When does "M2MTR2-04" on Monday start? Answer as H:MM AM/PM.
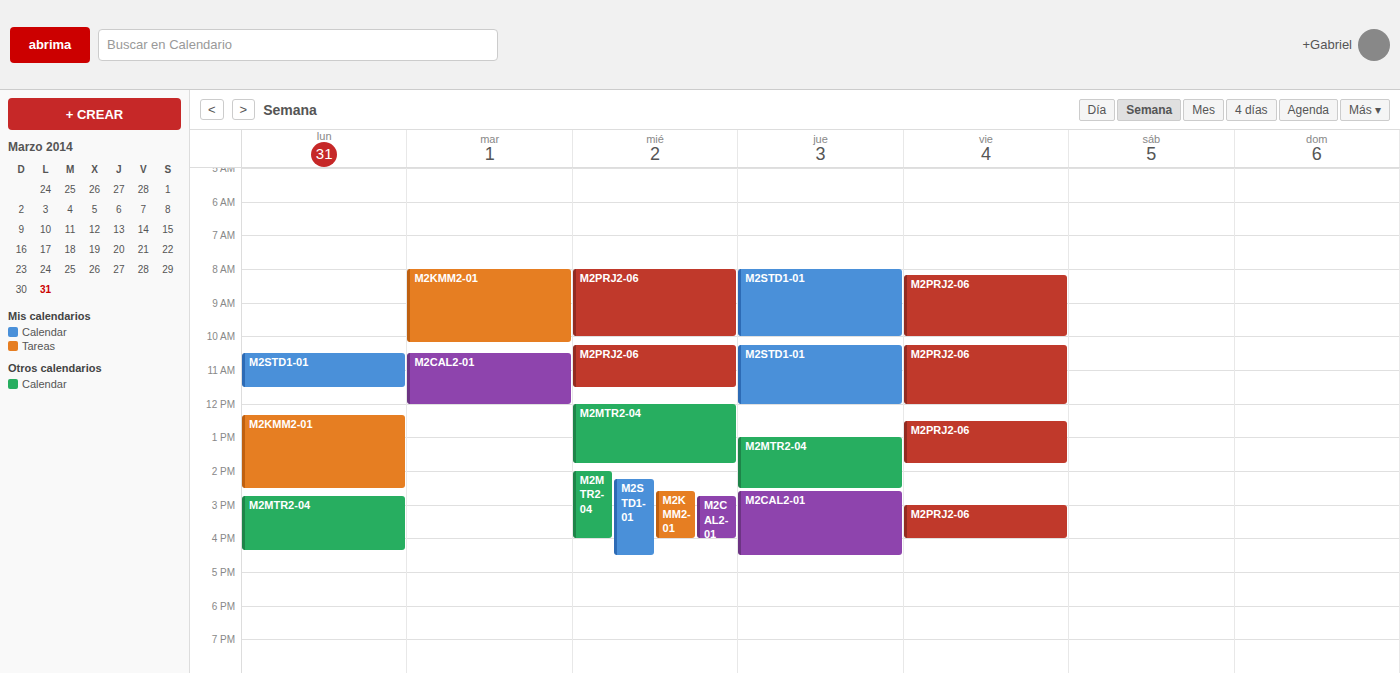
2:45 PM